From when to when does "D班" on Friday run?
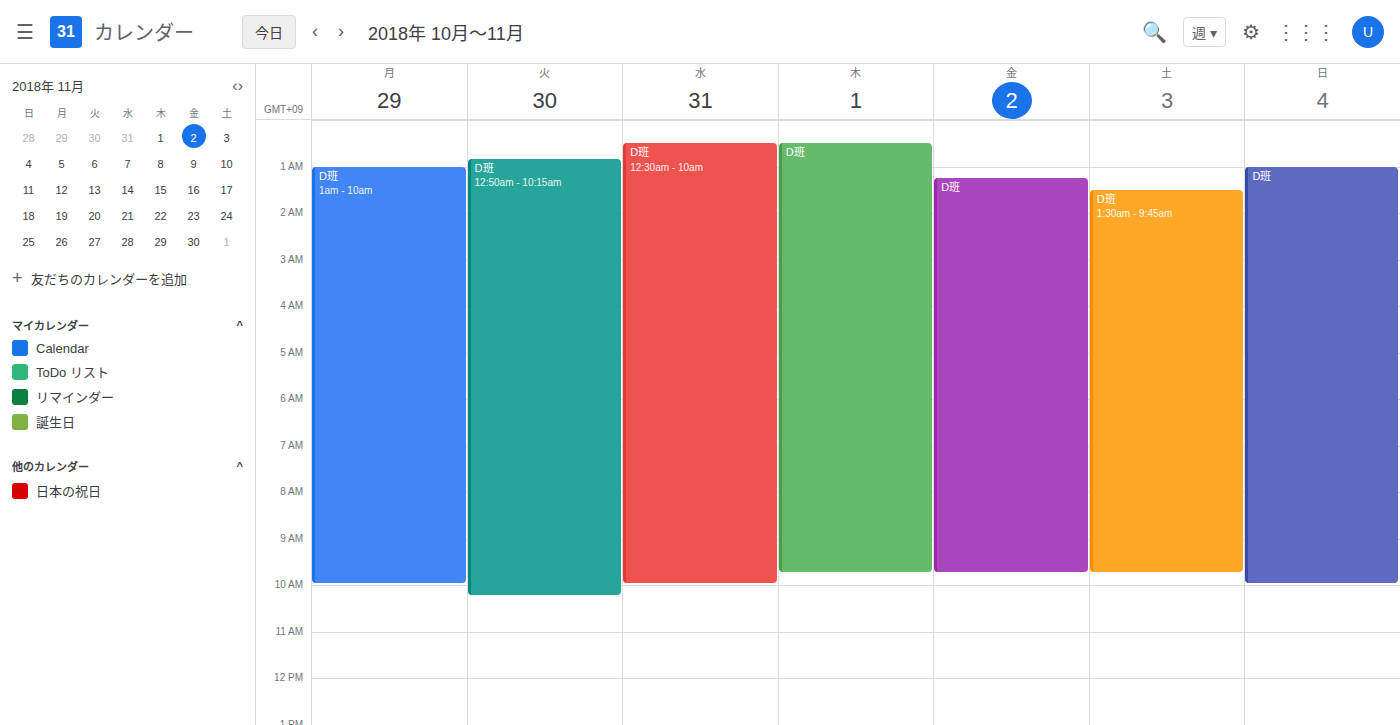
1:15 AM to 9:45 AM